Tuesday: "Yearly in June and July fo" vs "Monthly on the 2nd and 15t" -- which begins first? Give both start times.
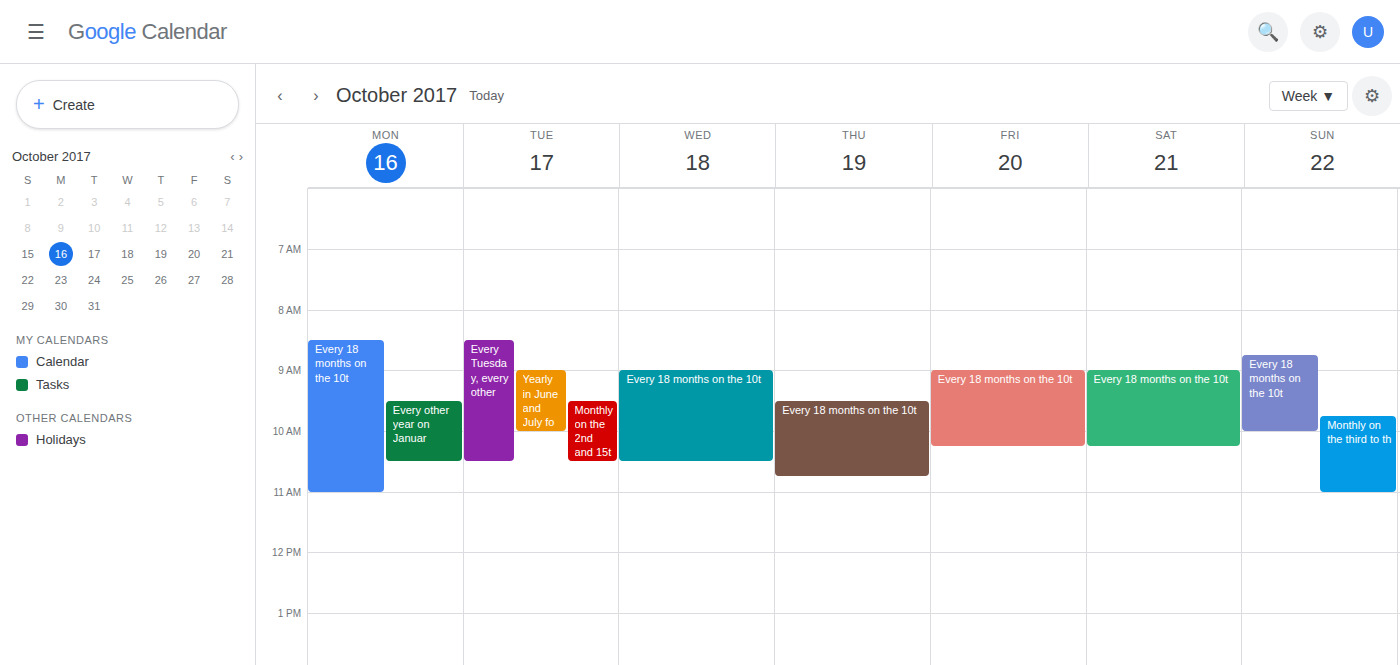
"Yearly in June and July fo" 9:00 AM; "Monthly on the 2nd and 15t" 9:30 AM.